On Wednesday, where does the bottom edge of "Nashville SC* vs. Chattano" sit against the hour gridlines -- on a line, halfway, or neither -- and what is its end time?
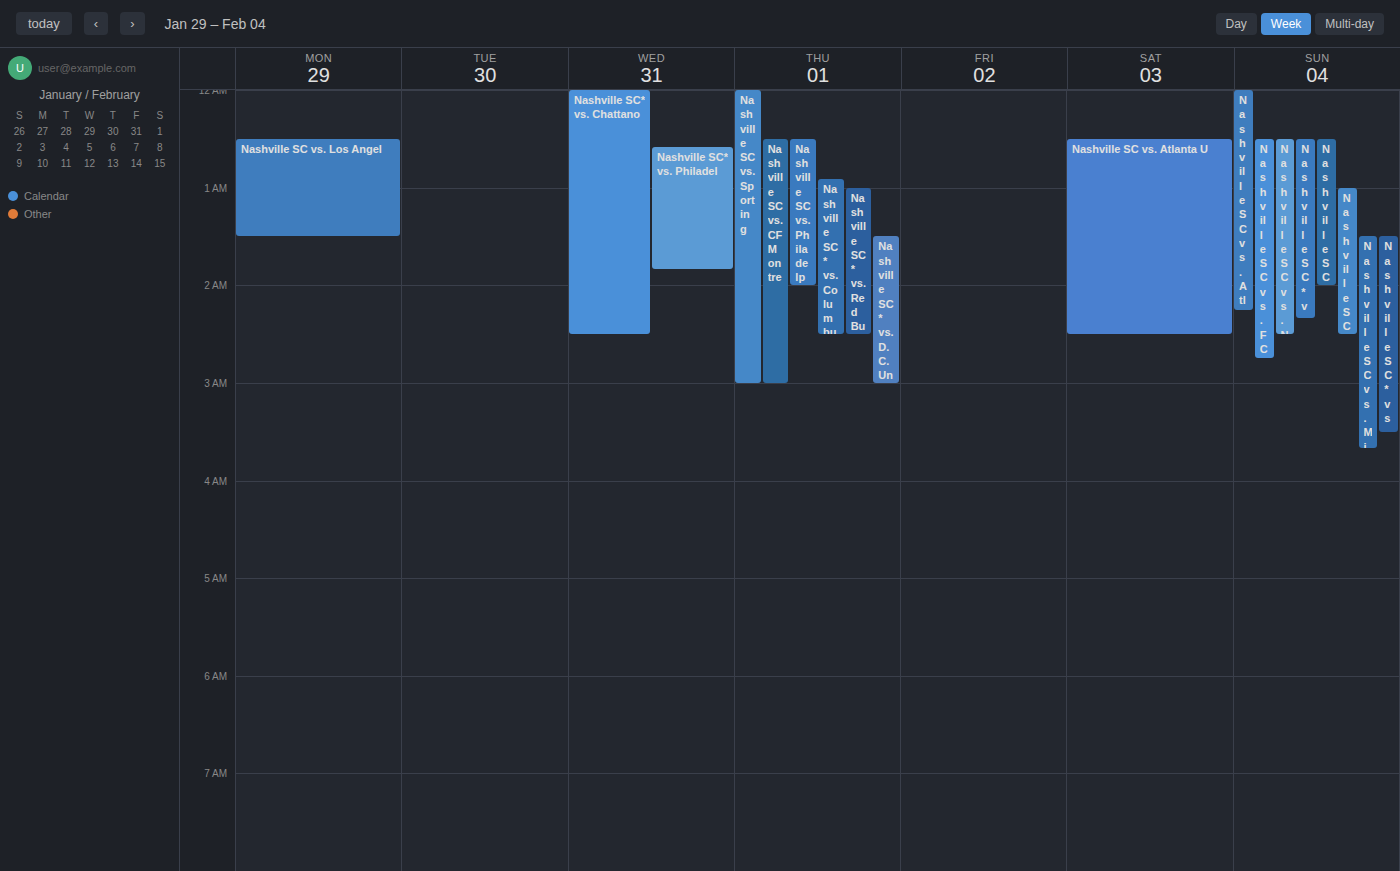
2:30 AM -- halfway between the 2 AM and 3 AM lines.